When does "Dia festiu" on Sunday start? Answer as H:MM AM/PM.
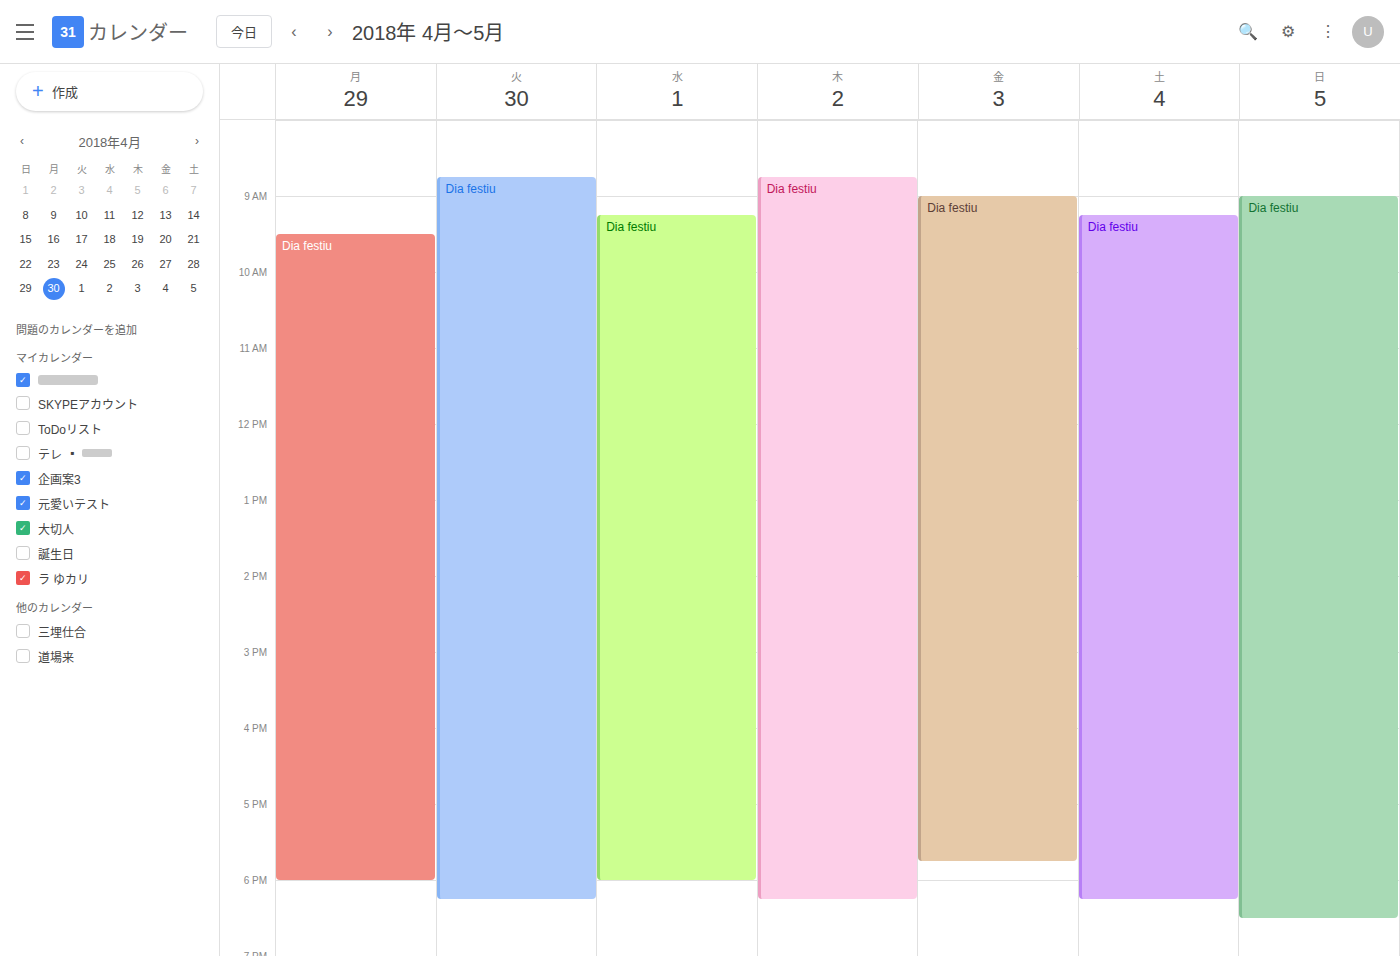
9:00 AM